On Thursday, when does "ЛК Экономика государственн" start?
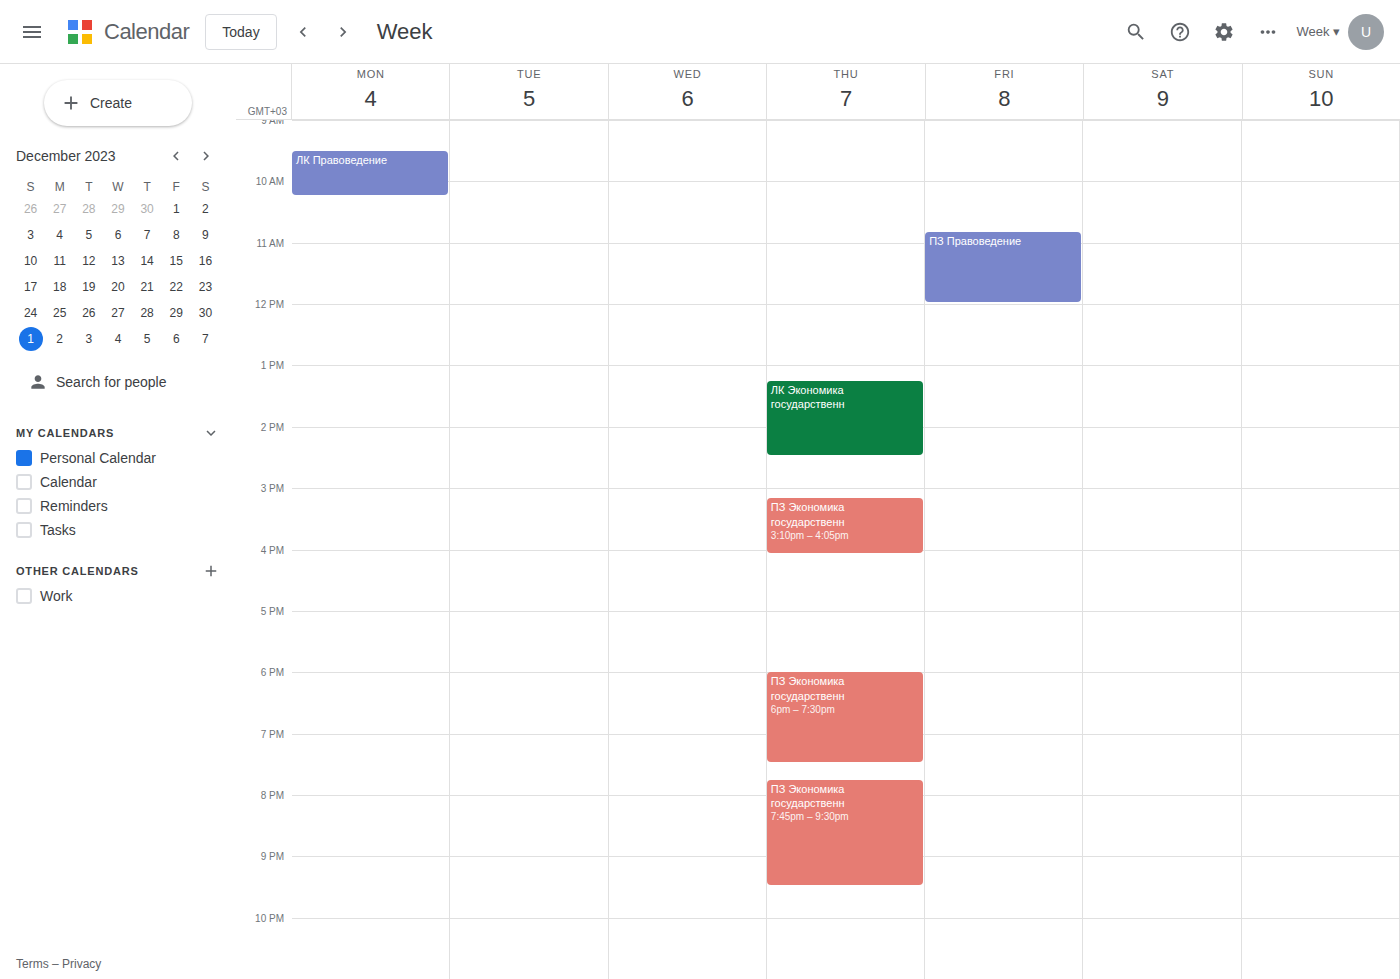
1:15 PM